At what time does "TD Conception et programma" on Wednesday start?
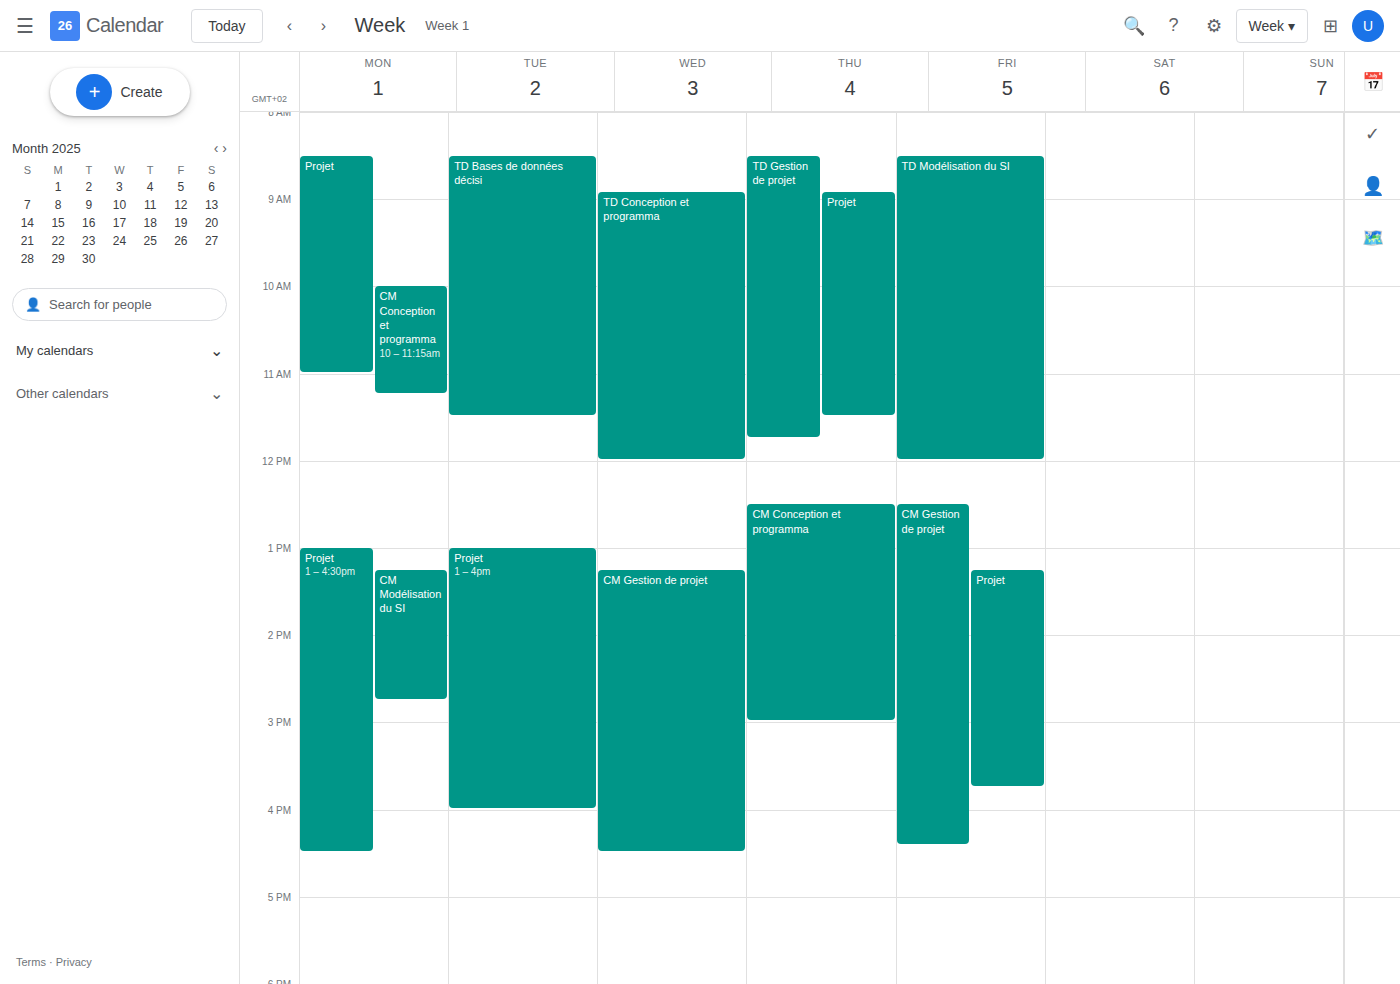
08:55